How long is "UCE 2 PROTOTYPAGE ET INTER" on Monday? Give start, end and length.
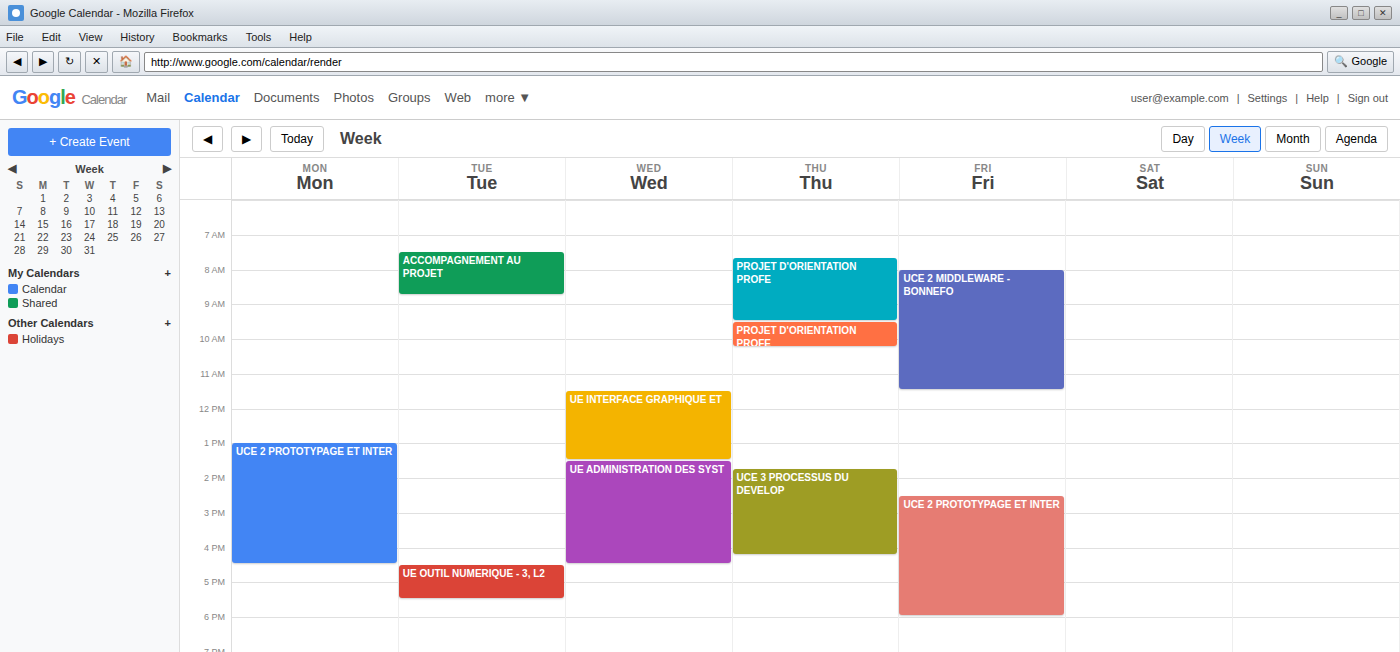
1:00 PM to 4:30 PM, 3 hours 30 minutes